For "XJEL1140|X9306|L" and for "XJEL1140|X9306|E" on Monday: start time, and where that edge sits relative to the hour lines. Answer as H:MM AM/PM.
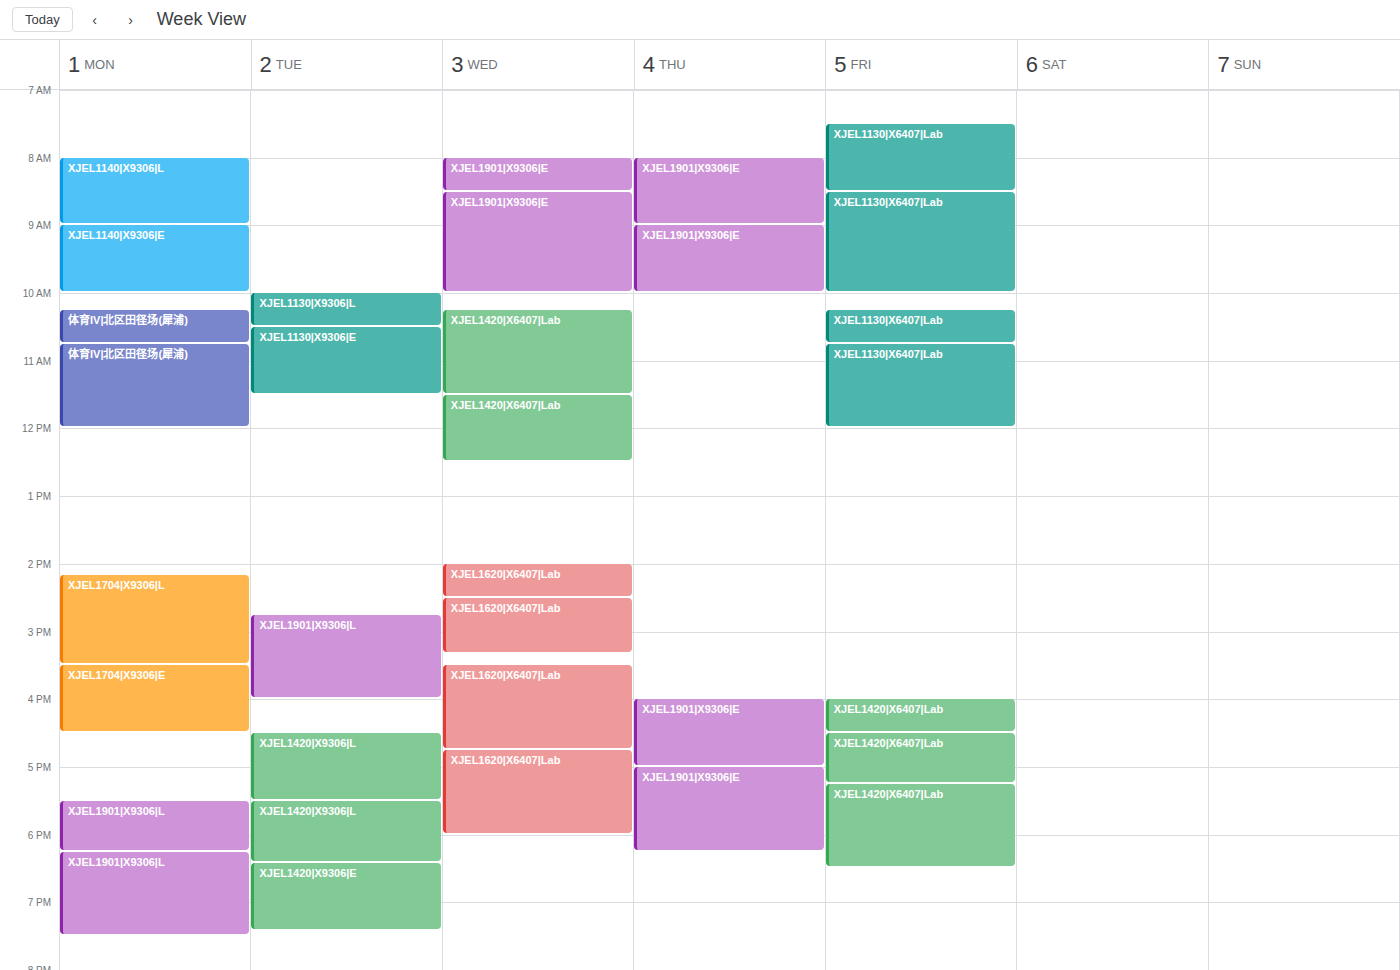
"XJEL1140|X9306|L": 8:00 AM, exactly on the 8 AM line. "XJEL1140|X9306|E": 9:00 AM, exactly on the 9 AM line.